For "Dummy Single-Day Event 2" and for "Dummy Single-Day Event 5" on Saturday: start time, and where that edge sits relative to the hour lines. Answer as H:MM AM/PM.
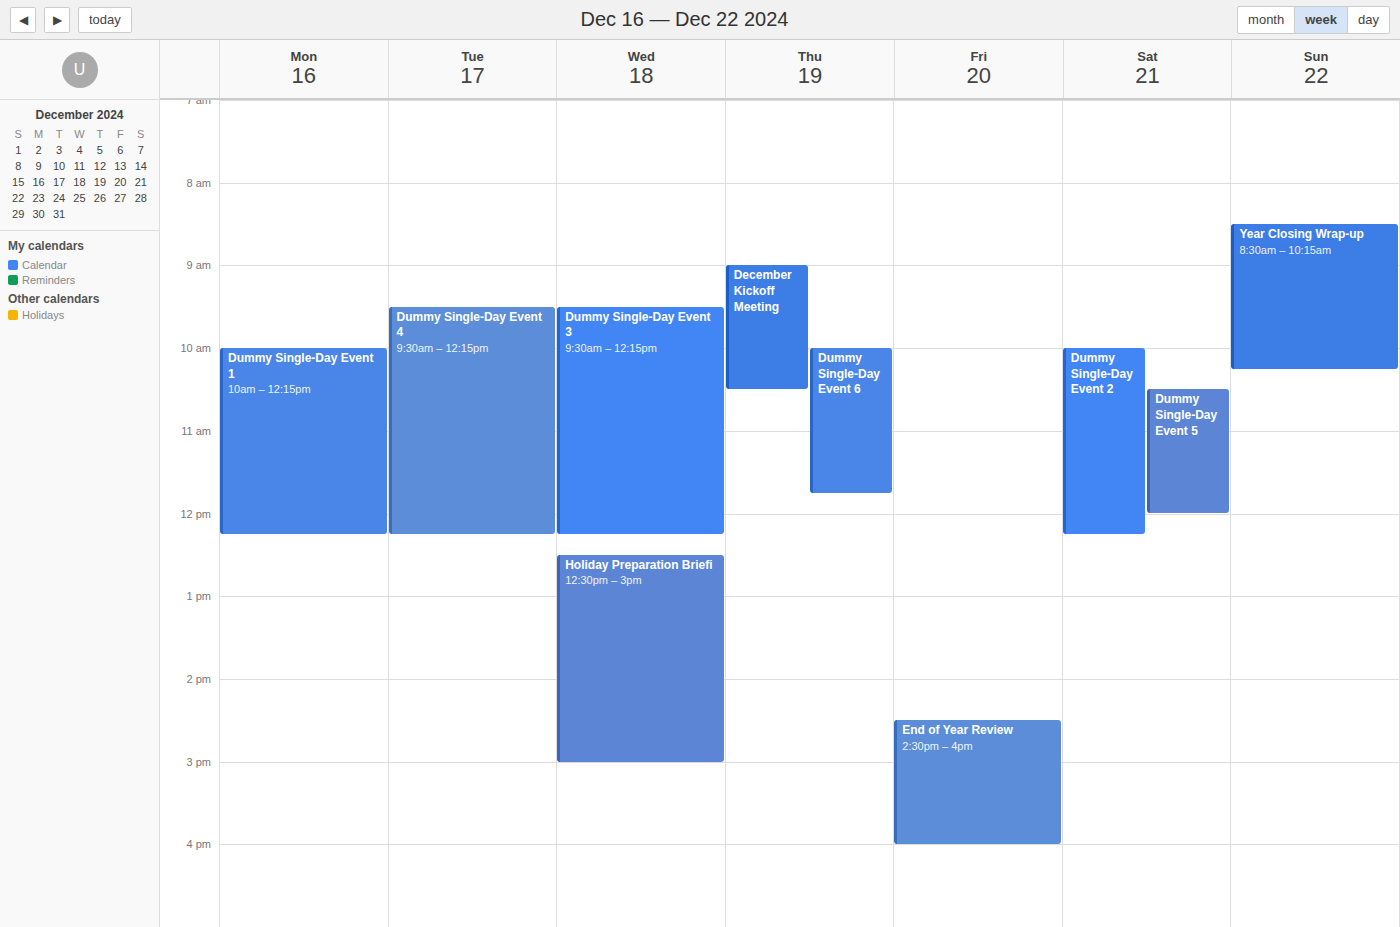
"Dummy Single-Day Event 2": 10:00 AM, exactly on the 10 AM line. "Dummy Single-Day Event 5": 10:30 AM, halfway between the 10 AM and 11 AM lines.